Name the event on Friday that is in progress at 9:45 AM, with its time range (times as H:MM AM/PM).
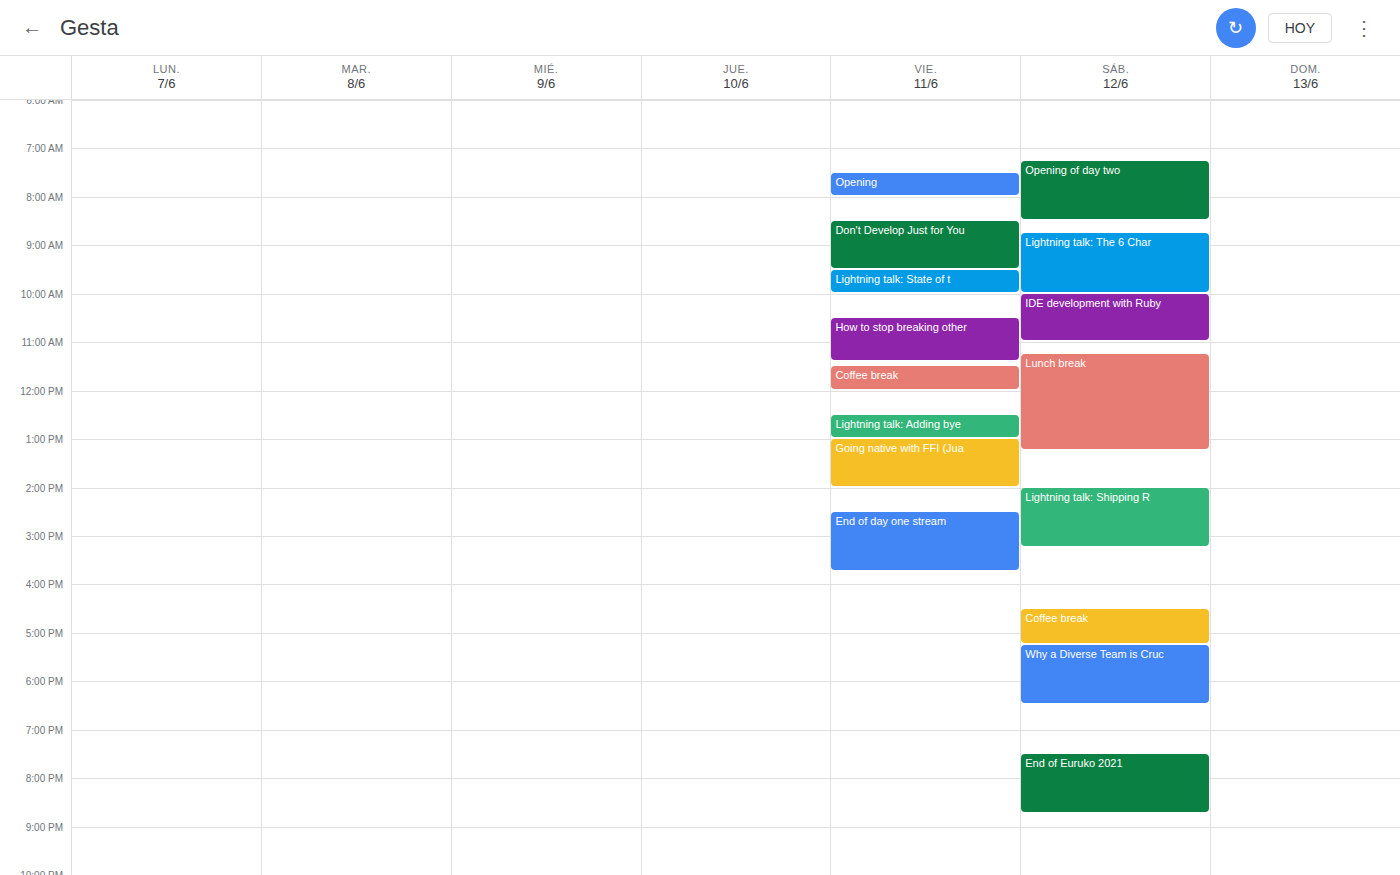
"Lightning talk: State of t", 9:30 AM to 10:00 AM